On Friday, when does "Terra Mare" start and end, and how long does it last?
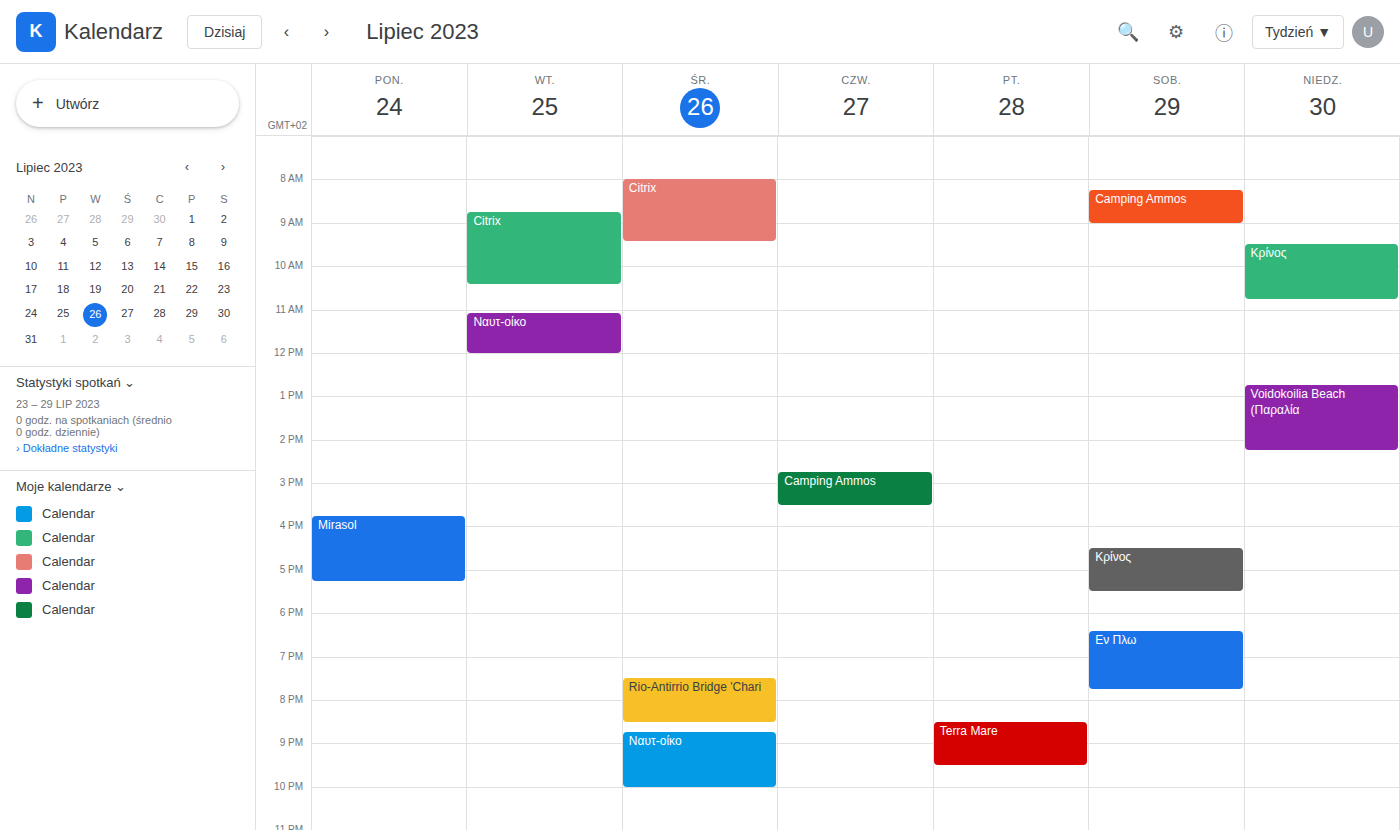
8:30 PM to 9:30 PM, 1 hour